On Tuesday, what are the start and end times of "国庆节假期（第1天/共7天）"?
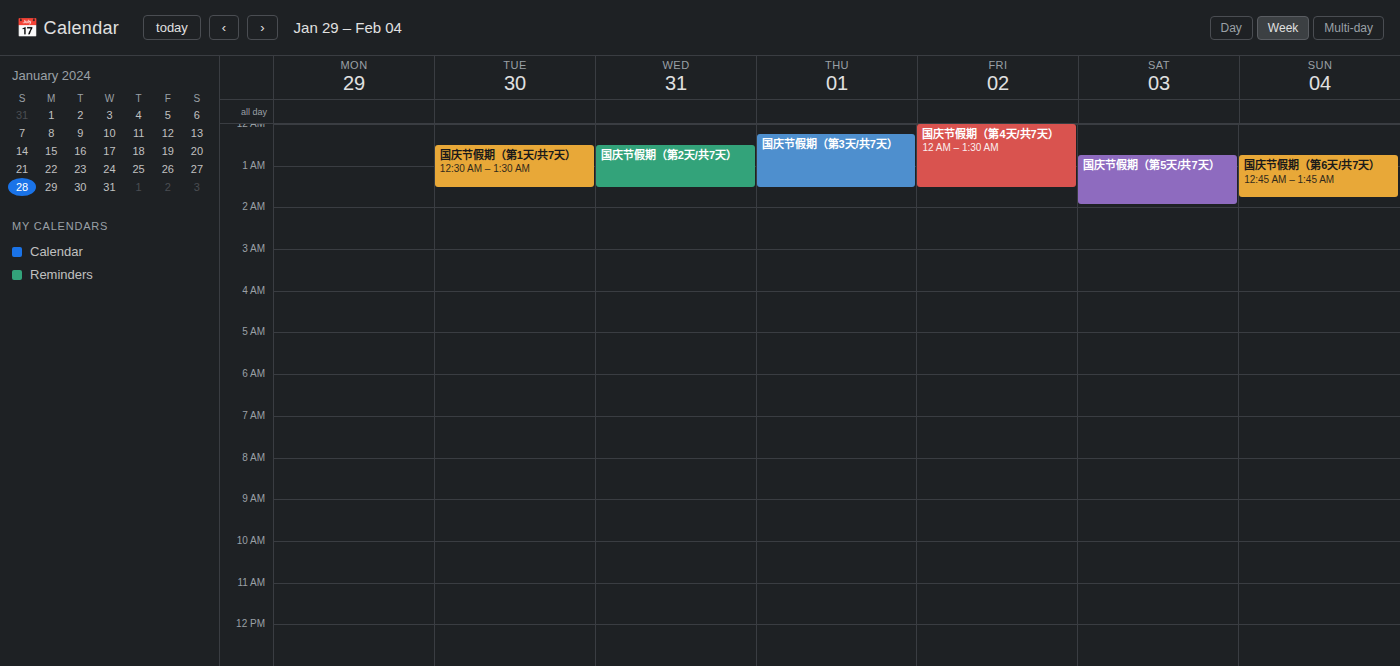
00:30 to 01:30